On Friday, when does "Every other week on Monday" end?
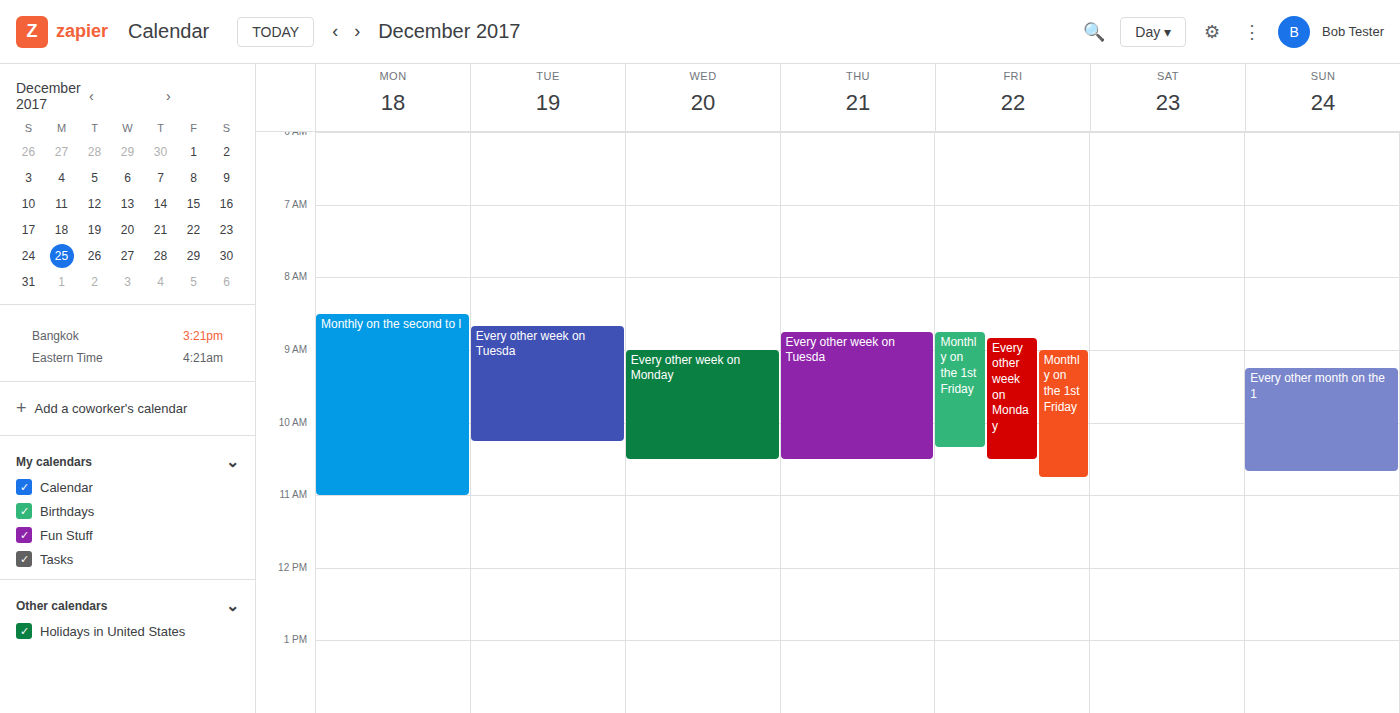
10:30 AM